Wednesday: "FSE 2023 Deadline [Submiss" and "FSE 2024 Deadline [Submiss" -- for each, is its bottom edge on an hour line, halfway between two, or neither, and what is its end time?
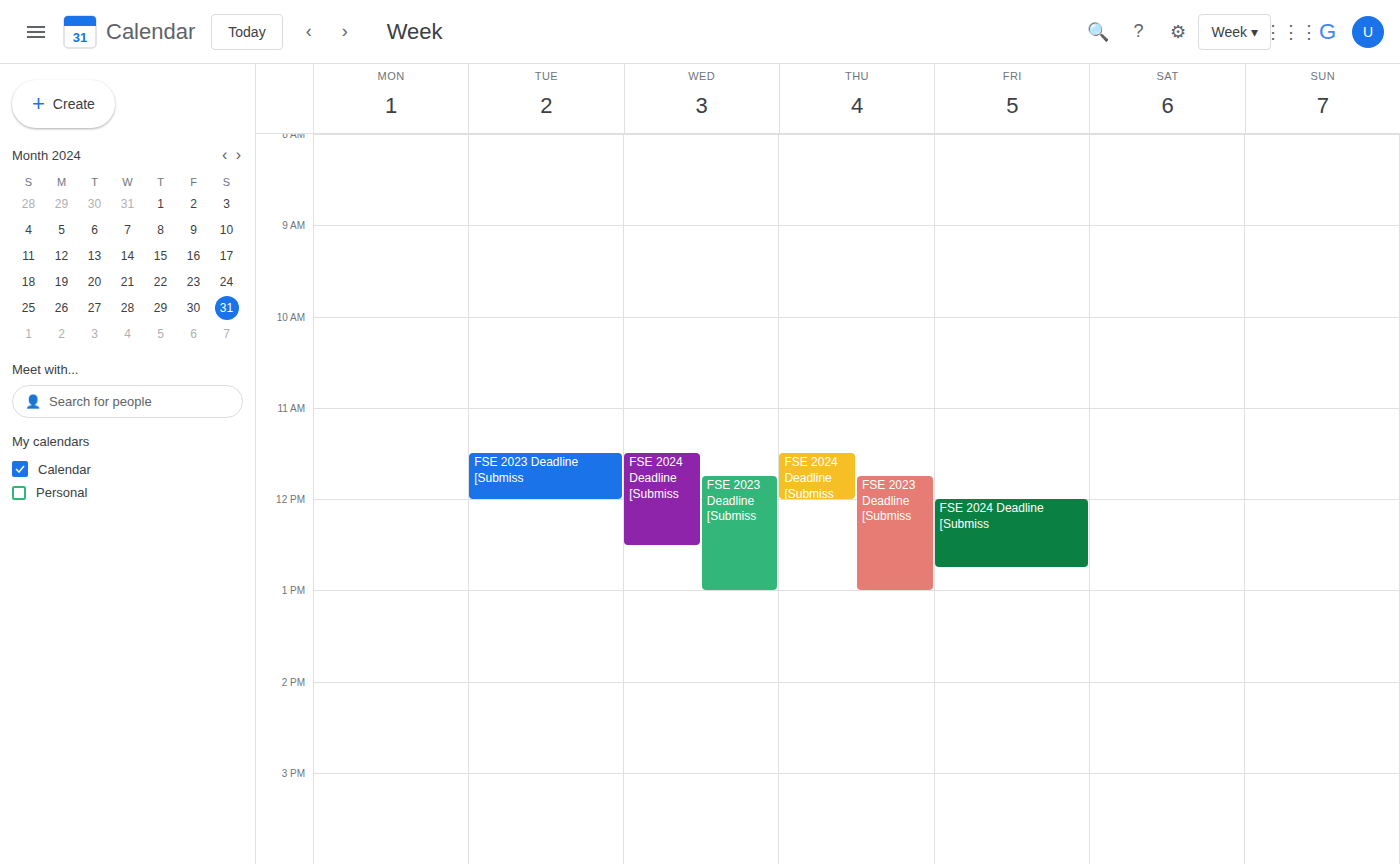
"FSE 2023 Deadline [Submiss": 1:00 PM, exactly on the 1 PM line. "FSE 2024 Deadline [Submiss": 12:30 PM, halfway between the 12 PM and 1 PM lines.